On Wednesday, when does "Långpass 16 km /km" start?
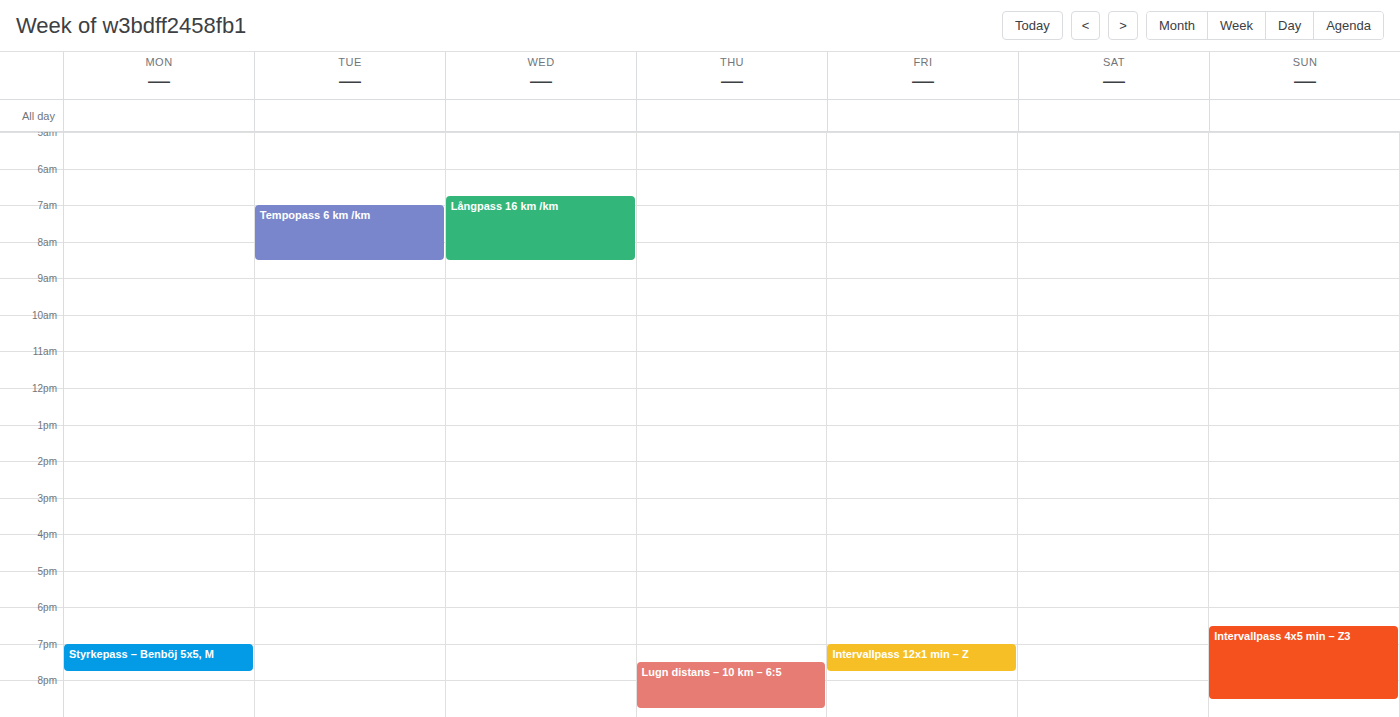
6:45 AM